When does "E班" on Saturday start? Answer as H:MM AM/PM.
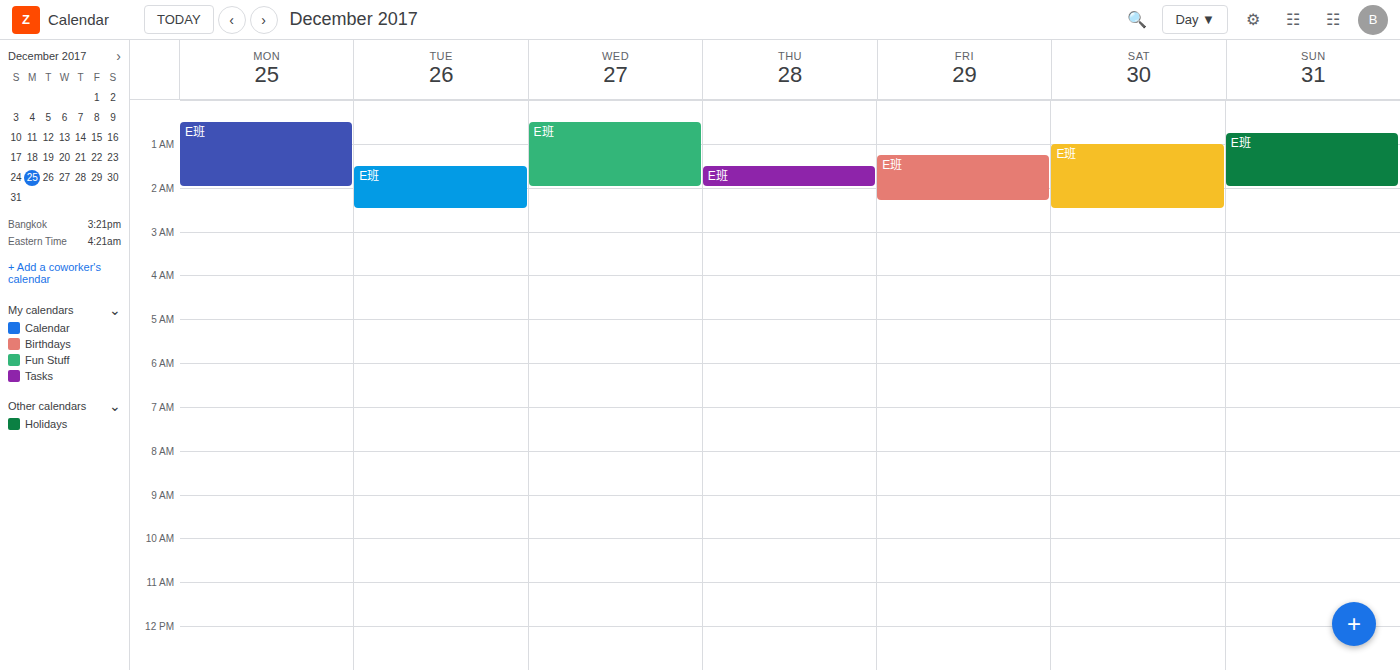
1:00 AM